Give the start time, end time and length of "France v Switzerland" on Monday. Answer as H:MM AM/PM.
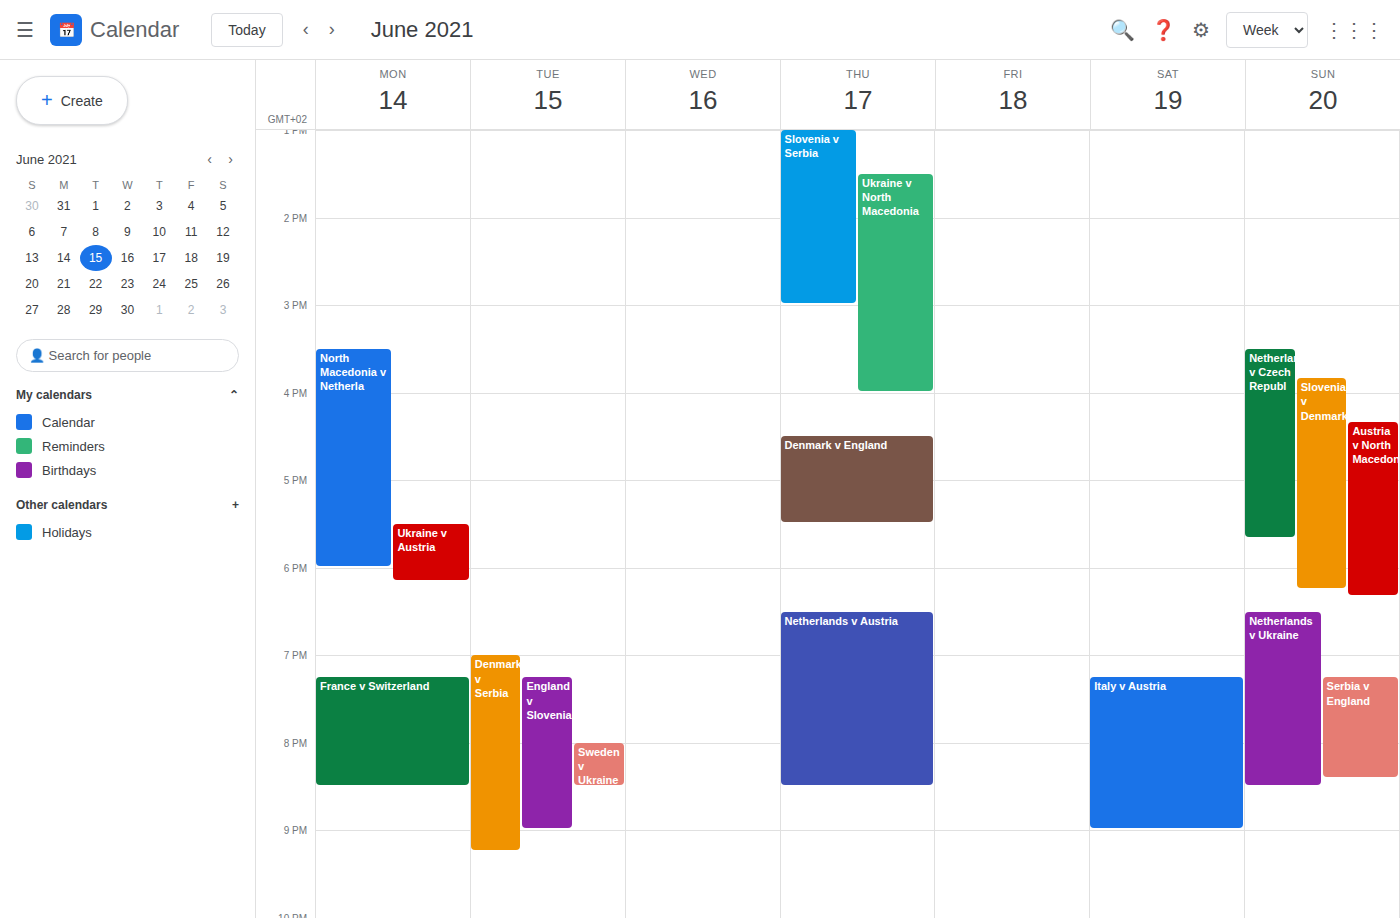
7:15 PM to 8:30 PM, 1 hour 15 minutes